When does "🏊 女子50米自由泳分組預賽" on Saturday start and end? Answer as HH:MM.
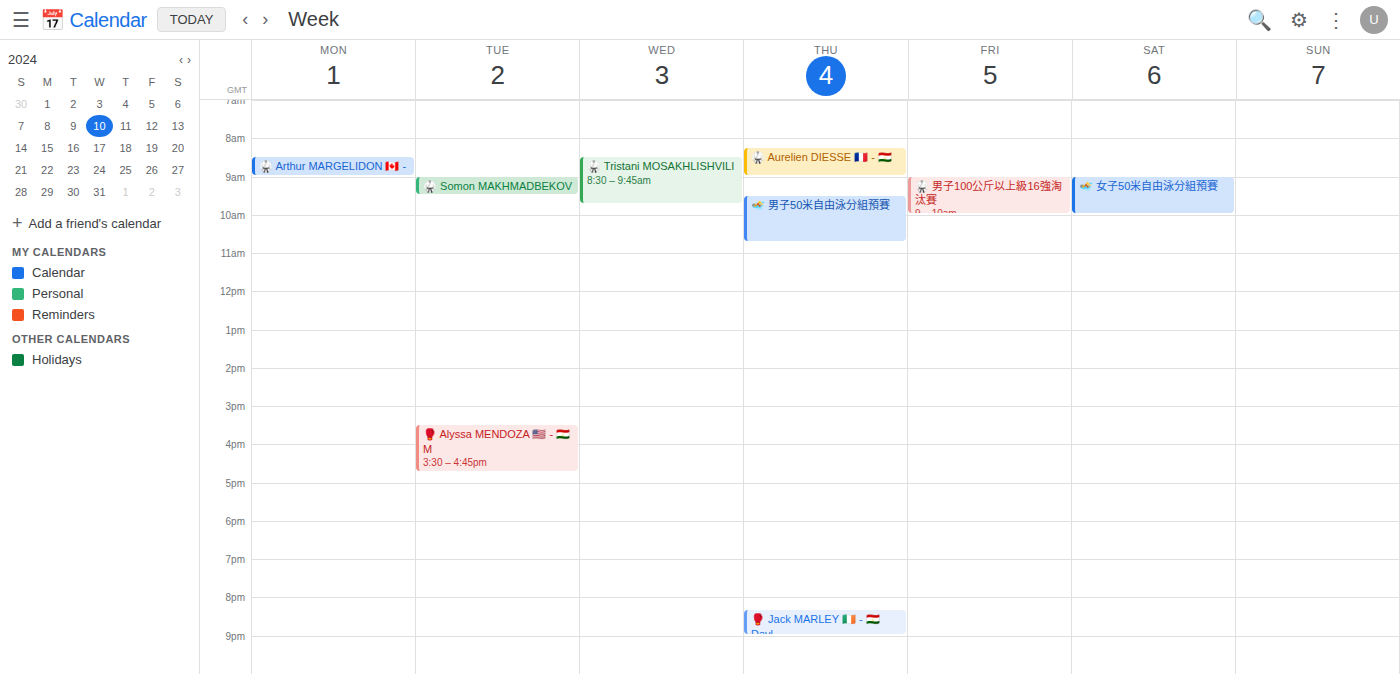
09:00 to 10:00